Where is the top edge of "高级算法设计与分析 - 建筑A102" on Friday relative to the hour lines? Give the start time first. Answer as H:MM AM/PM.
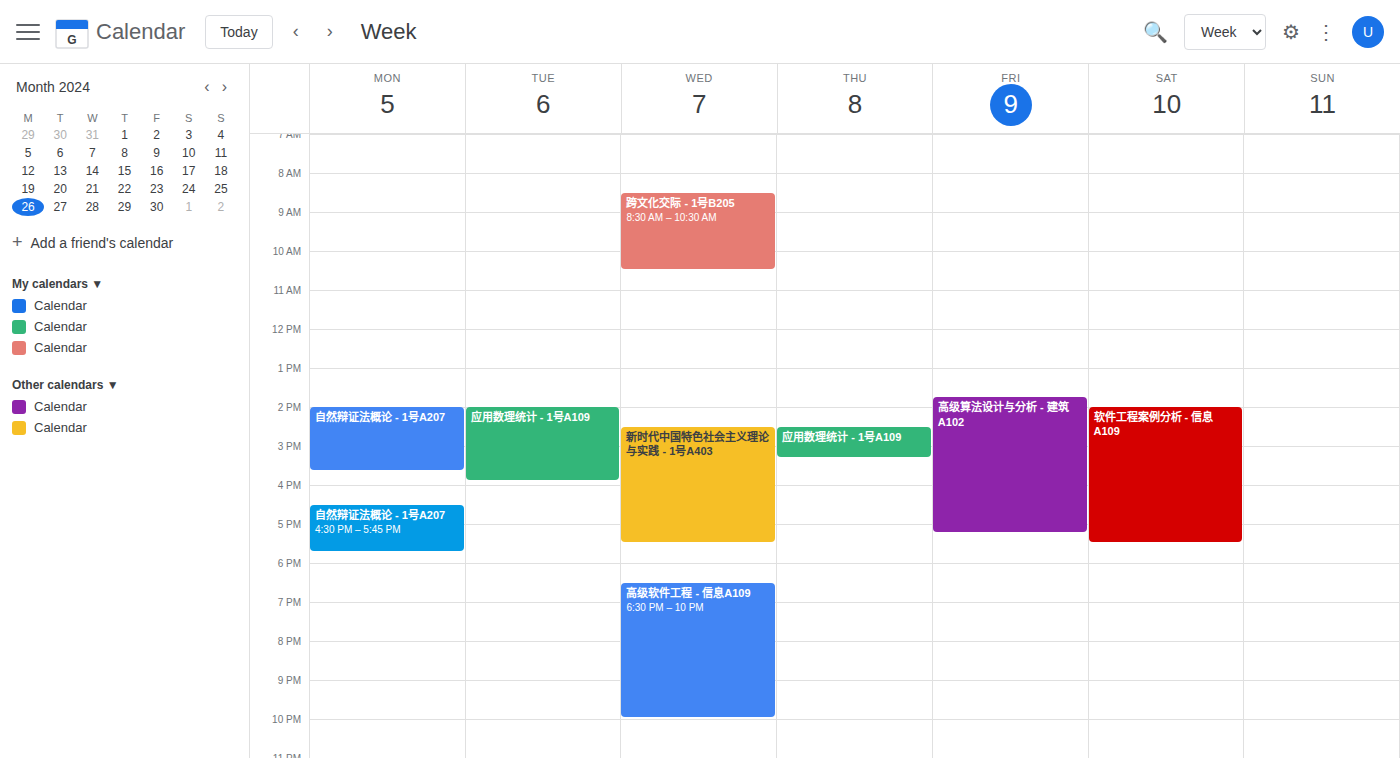
1:45 PM -- neither: three quarters of the way from the 1 PM line to the 2 PM line.